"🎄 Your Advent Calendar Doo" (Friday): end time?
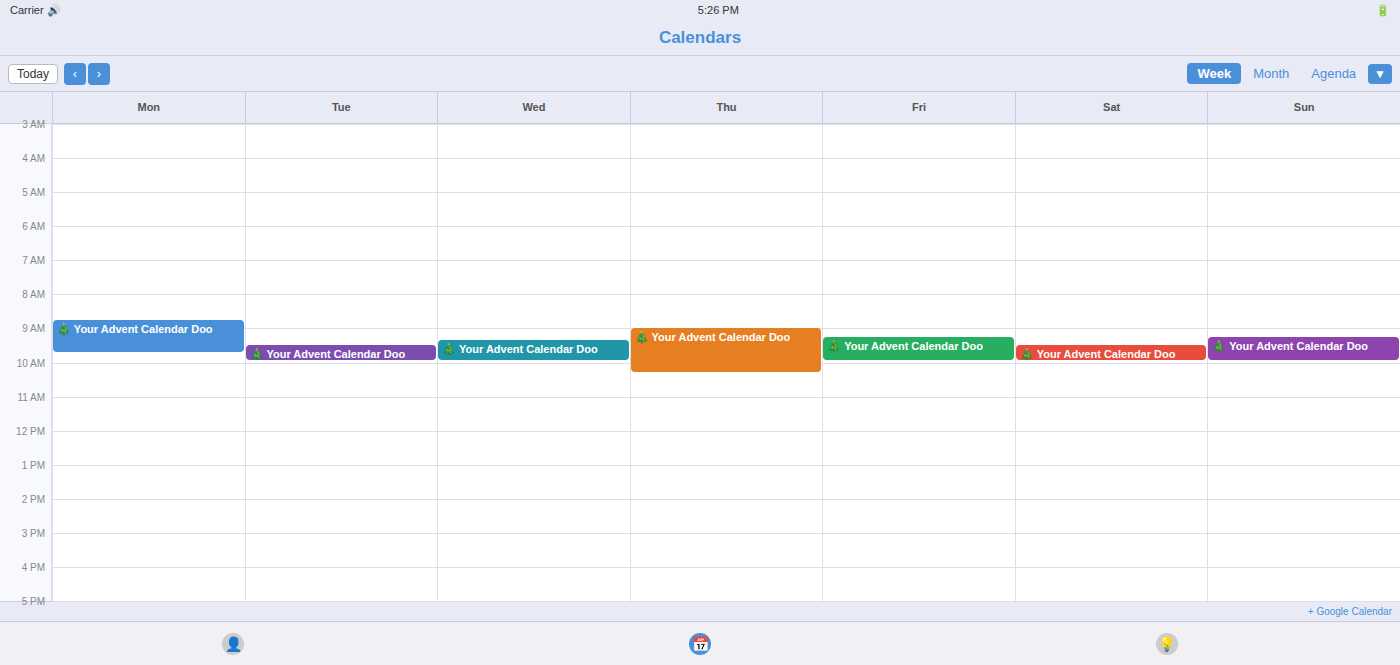
10:00 AM